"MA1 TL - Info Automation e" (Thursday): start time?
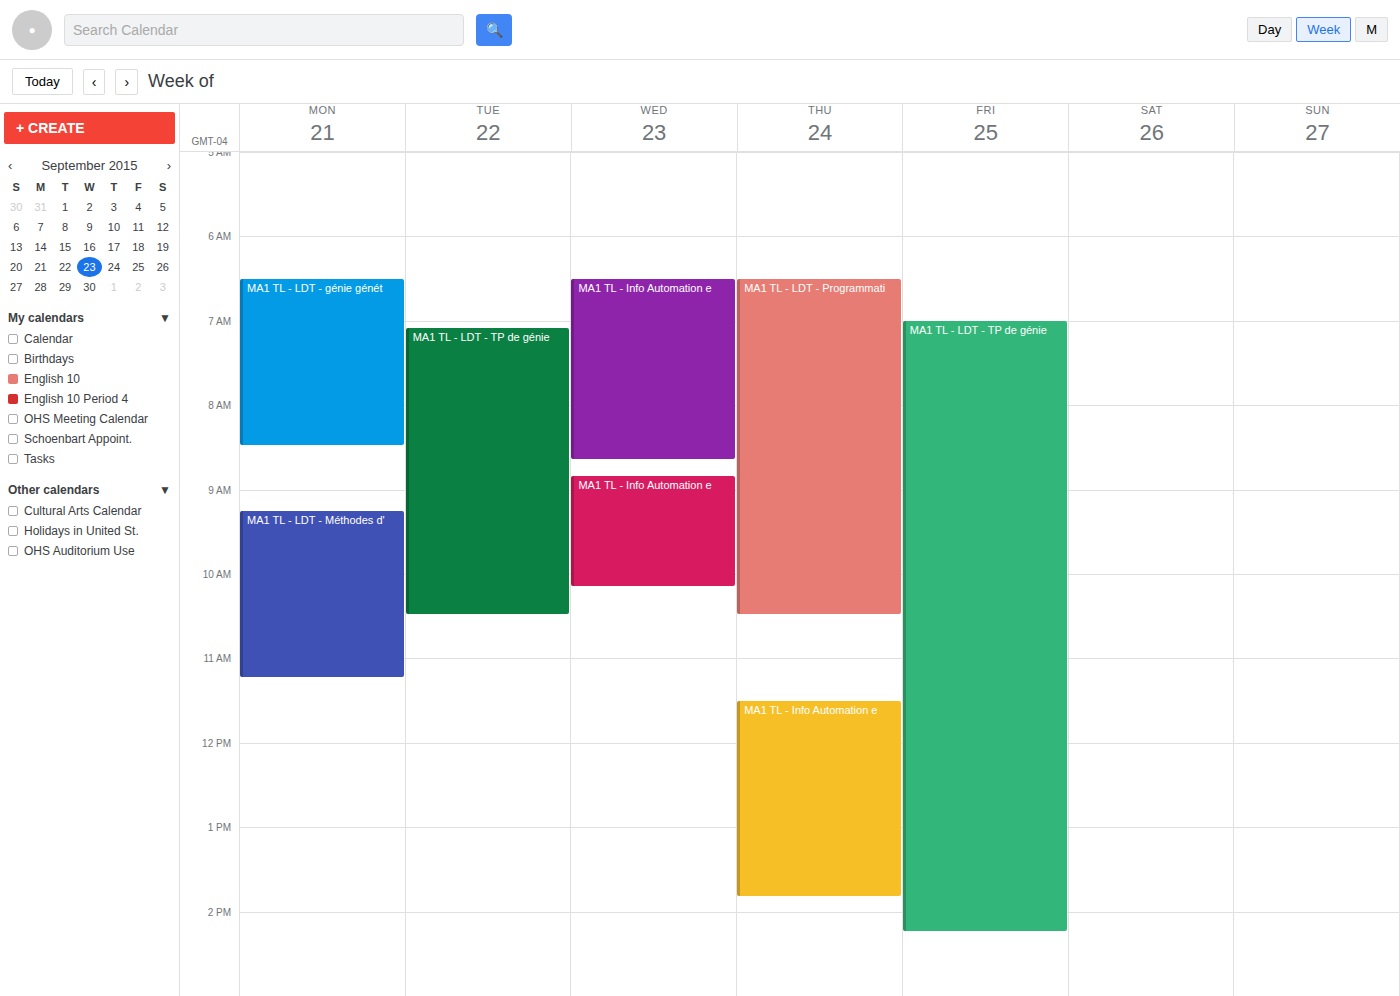
11:30 AM